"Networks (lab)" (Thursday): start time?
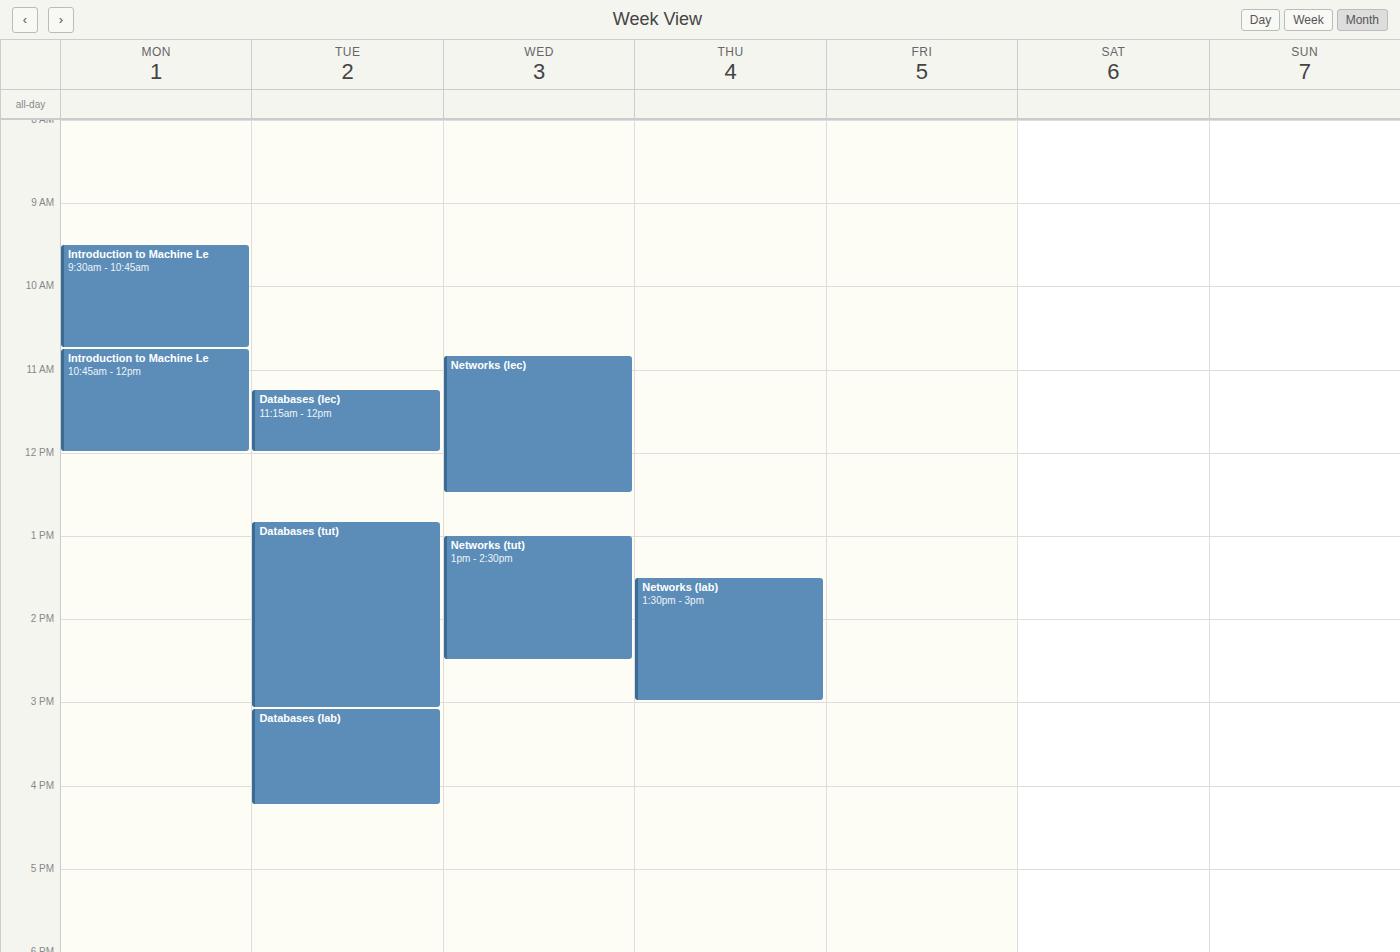
1:30 PM